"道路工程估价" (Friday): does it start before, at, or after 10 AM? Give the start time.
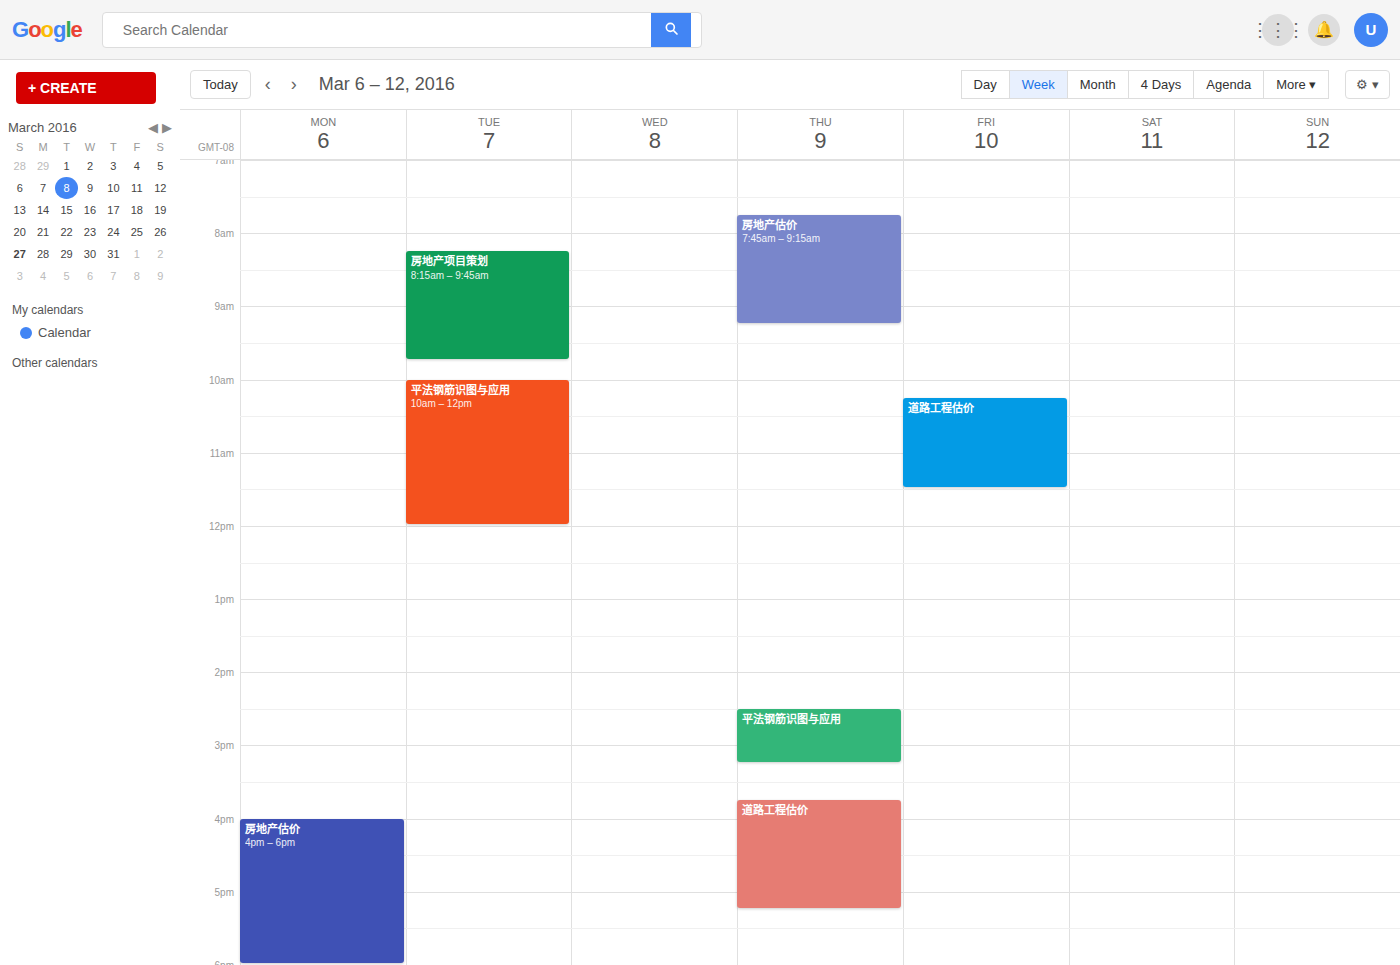
10:15 AM -- after 10 AM, 15 minutes below the 10 AM line.